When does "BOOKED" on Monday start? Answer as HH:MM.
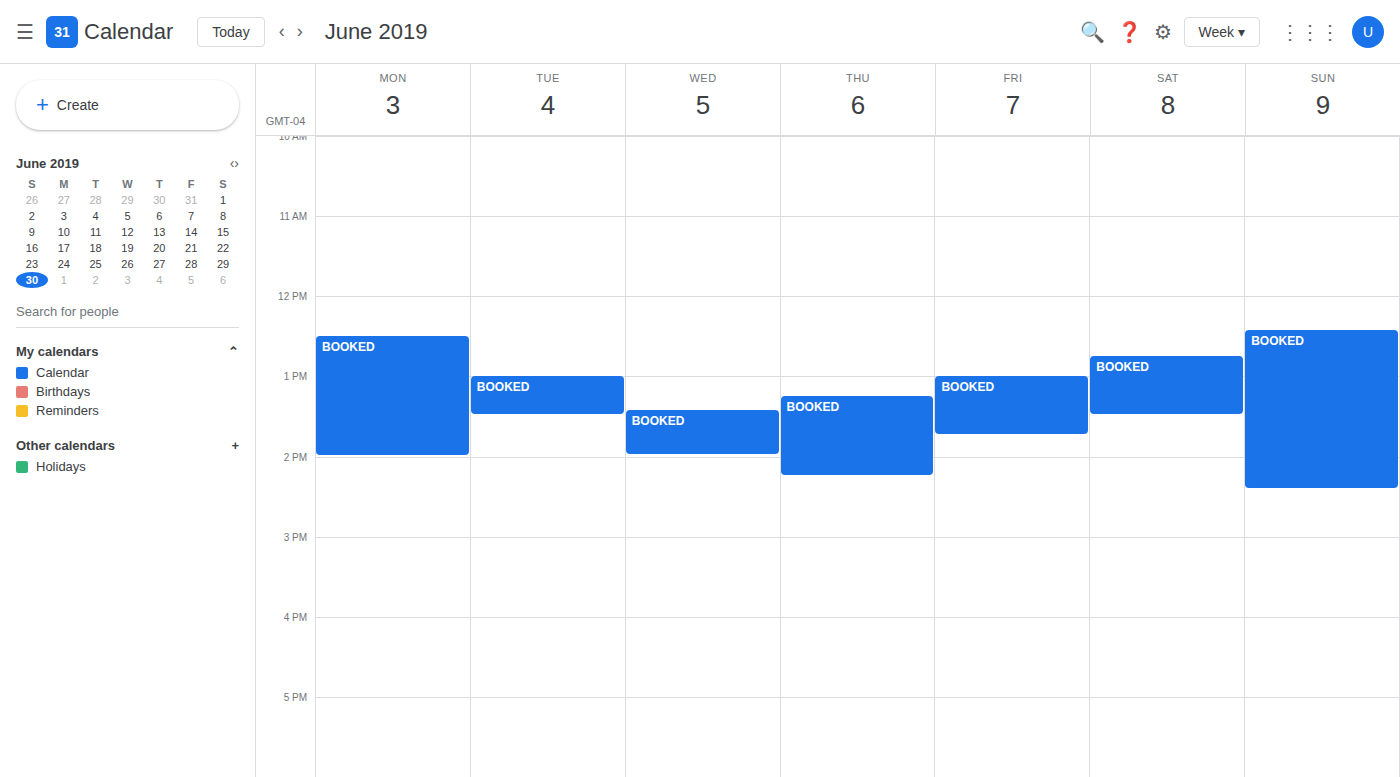
12:30